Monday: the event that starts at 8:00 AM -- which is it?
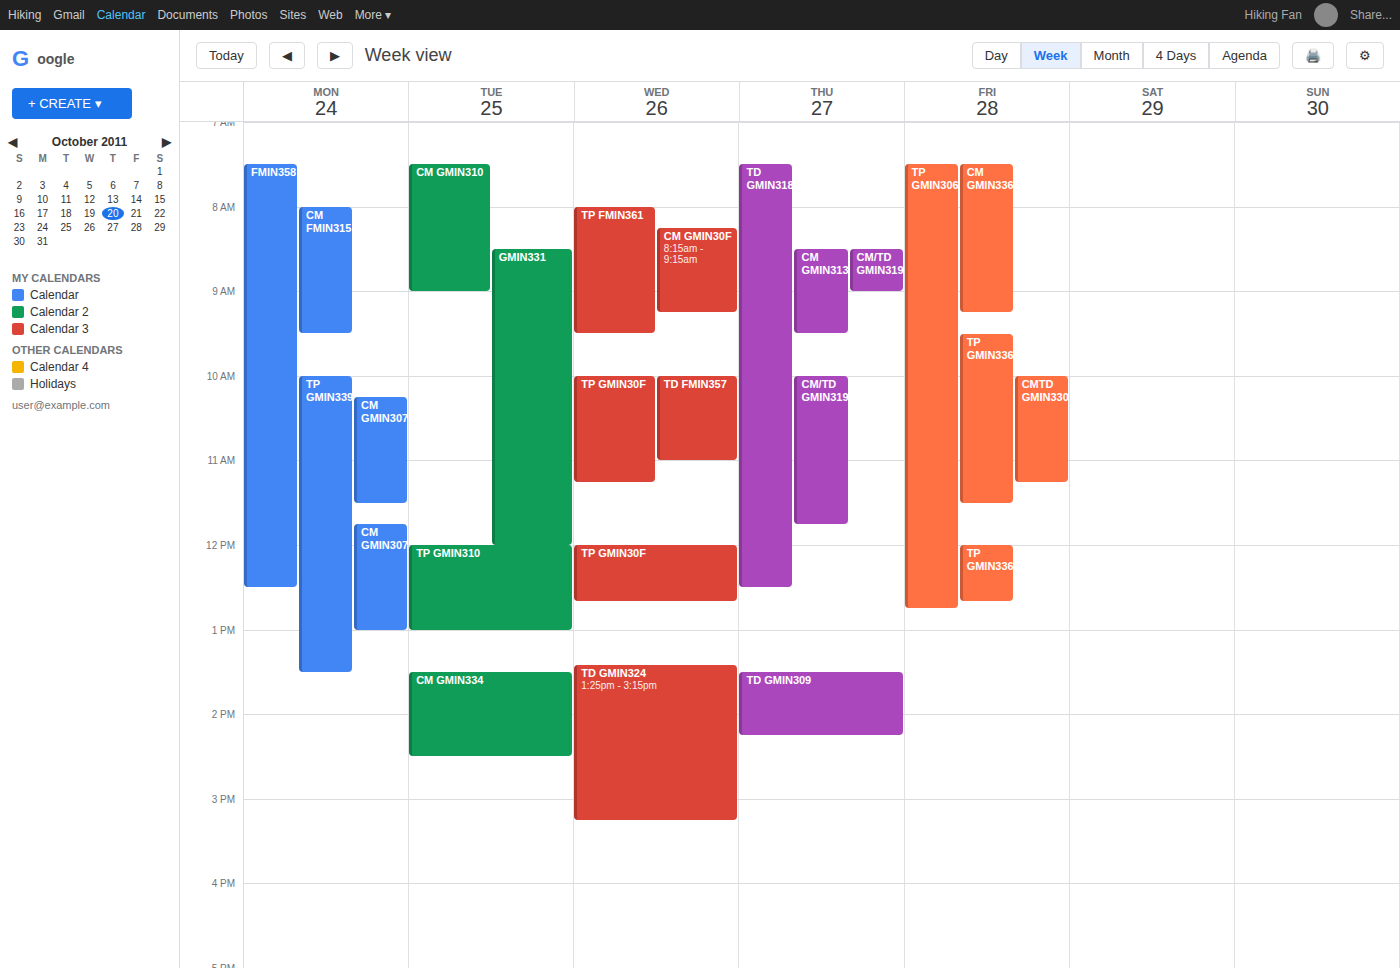
"CM FMIN315"